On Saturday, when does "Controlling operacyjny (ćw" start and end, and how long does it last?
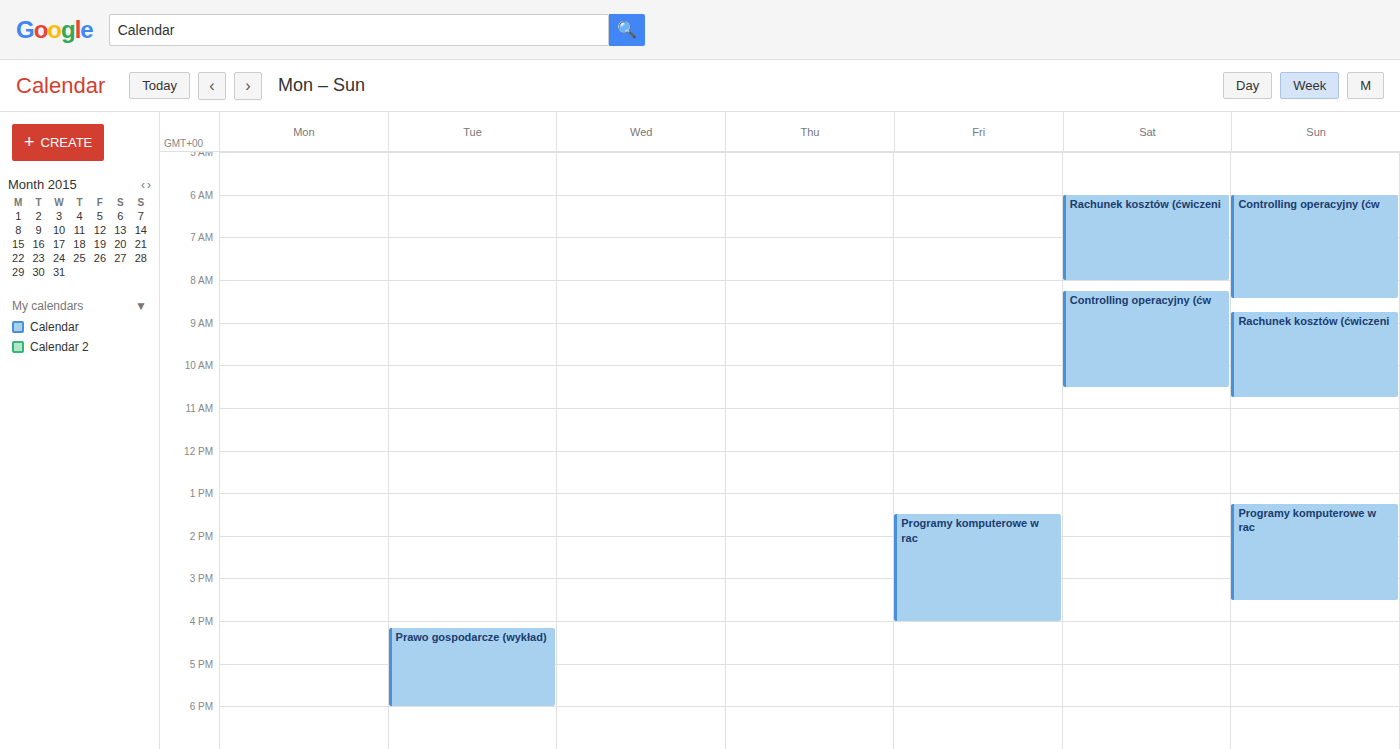
08:15 to 10:30, 2 hours 15 minutes